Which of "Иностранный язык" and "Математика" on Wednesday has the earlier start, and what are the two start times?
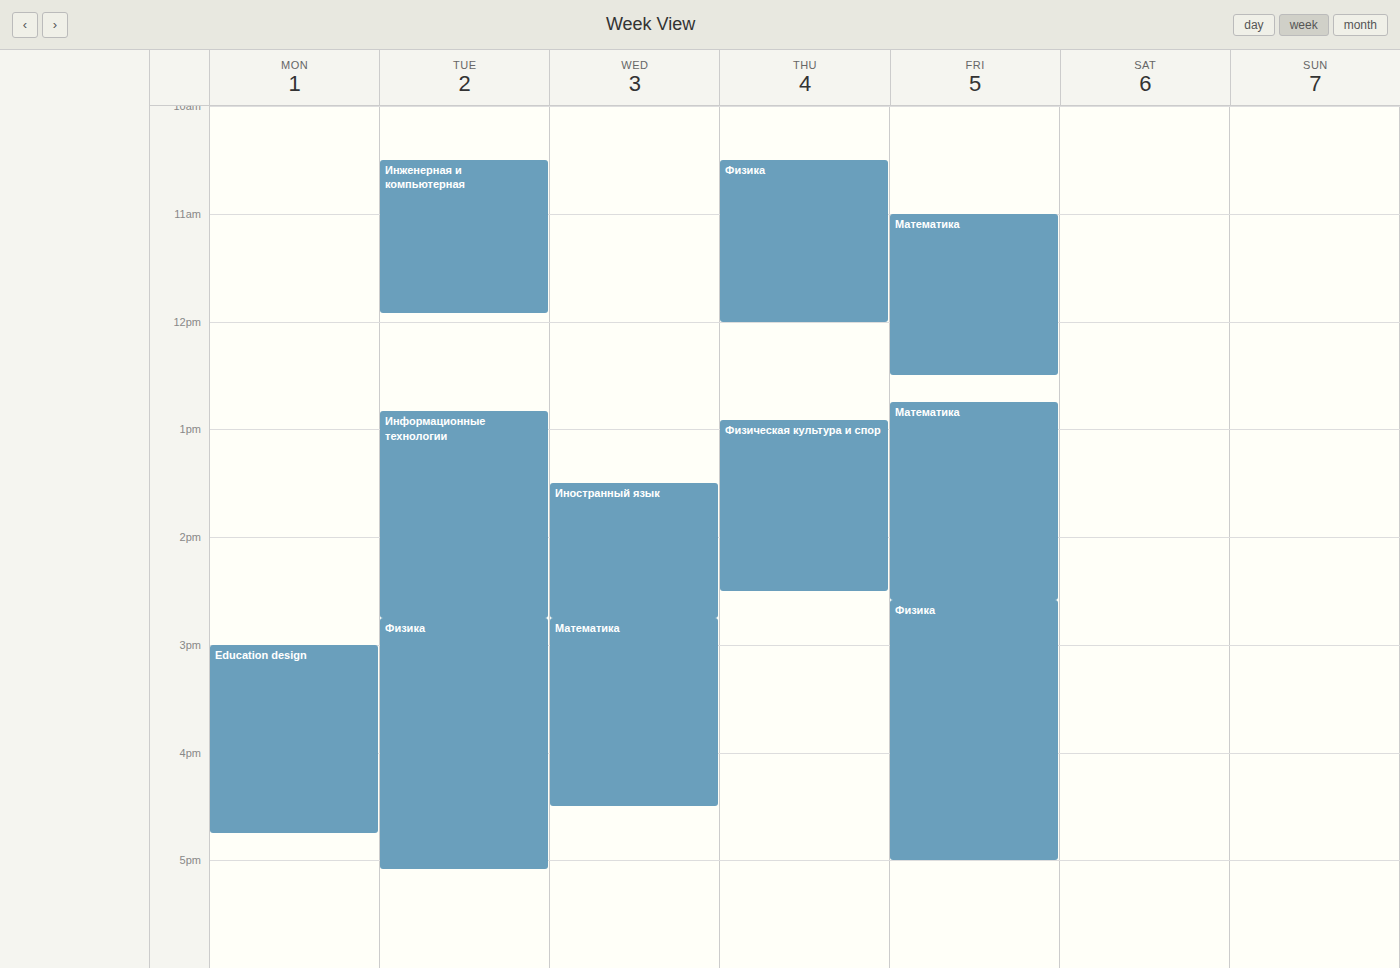
"Иностранный язык" 13:30; "Математика" 14:45.